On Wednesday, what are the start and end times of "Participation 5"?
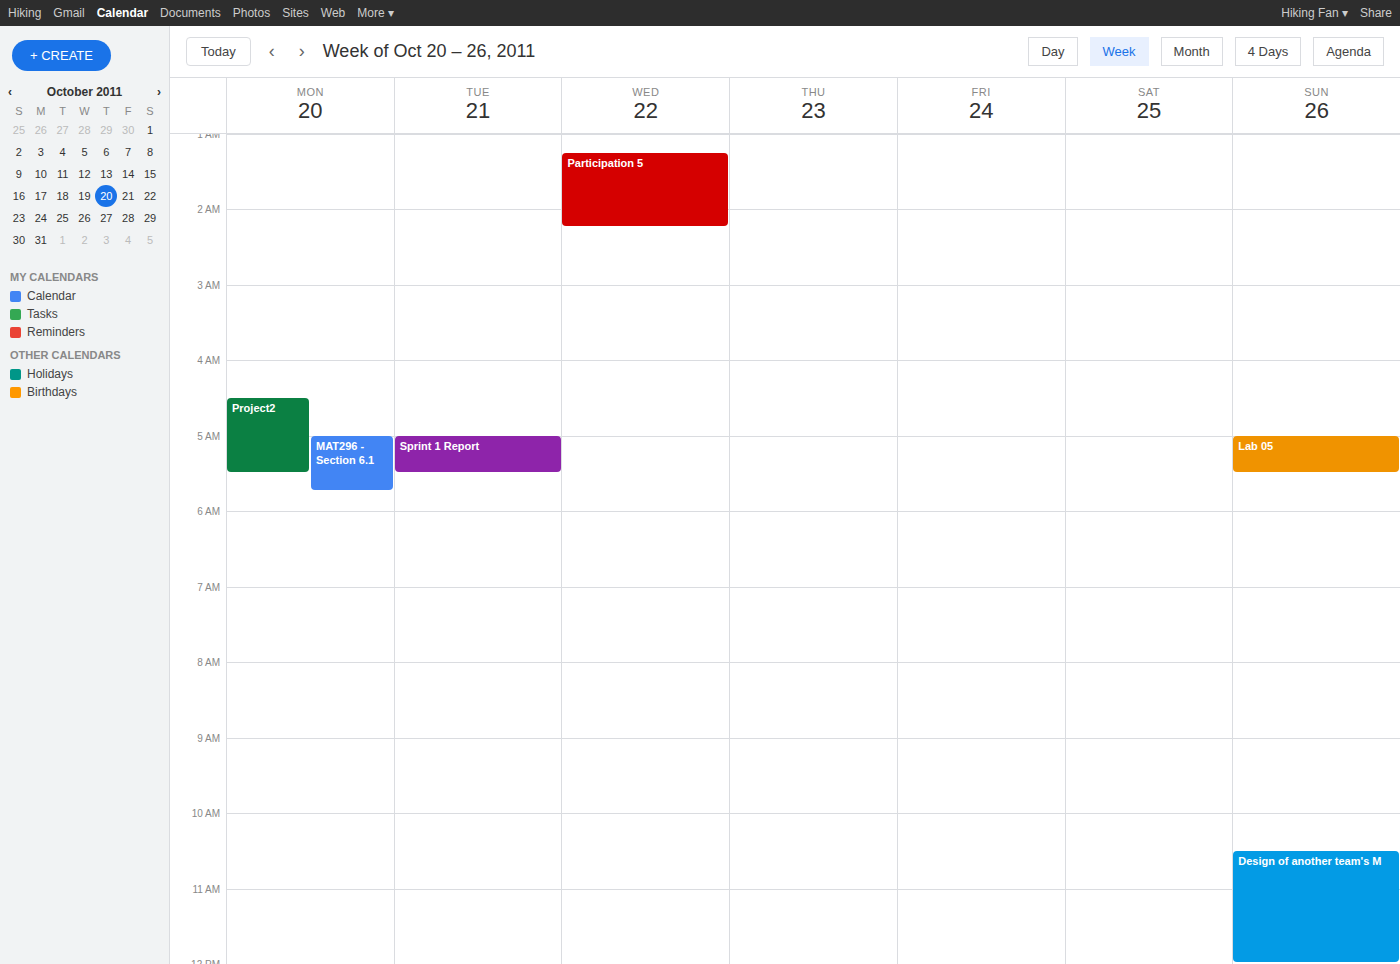
1:15 AM to 2:15 AM